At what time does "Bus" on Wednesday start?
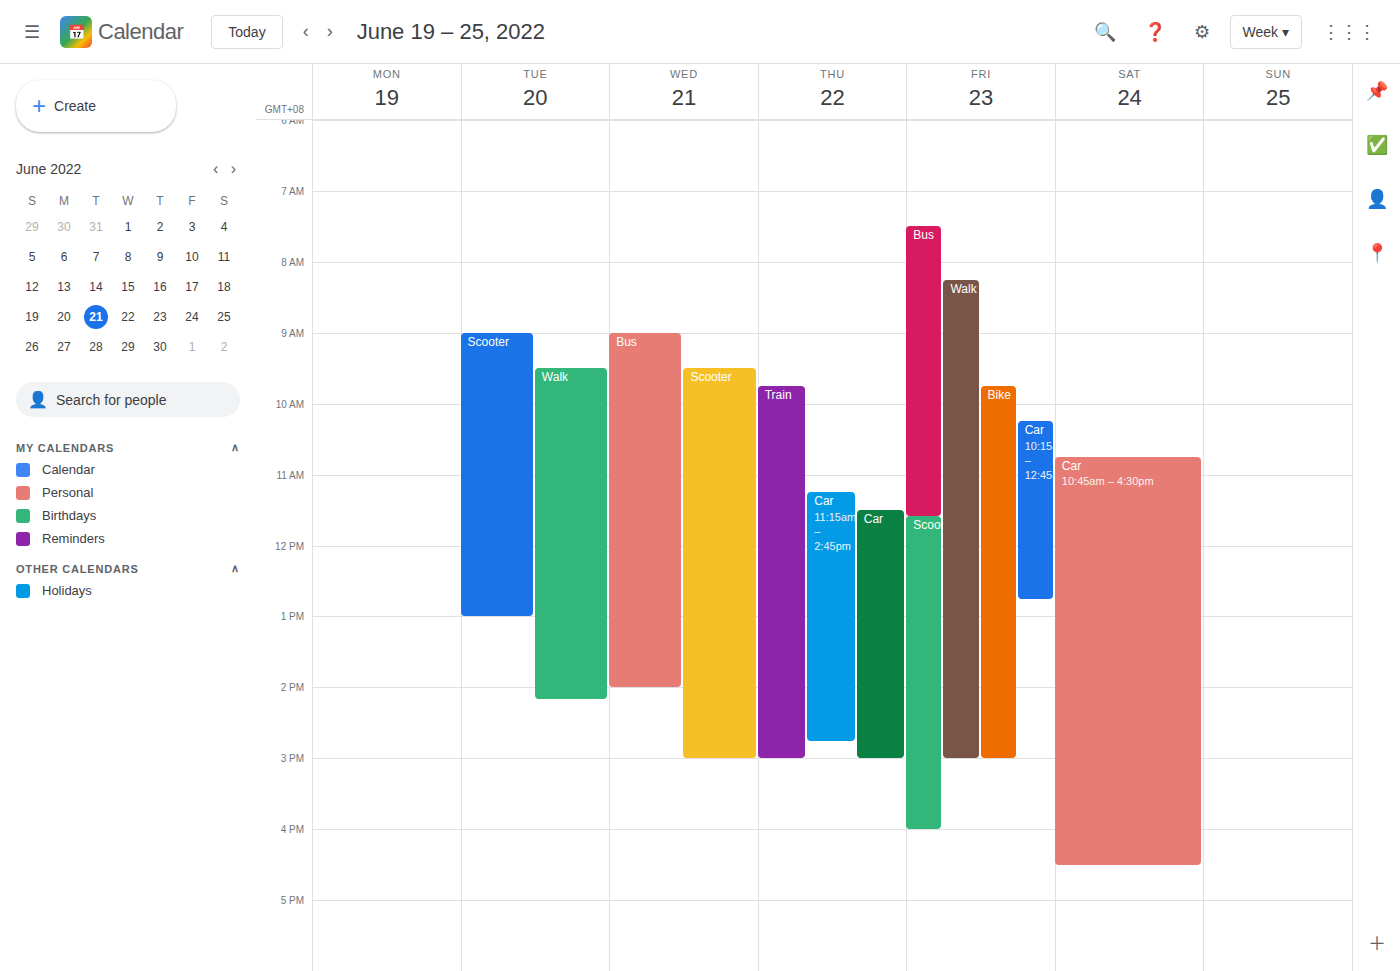
9:00 AM